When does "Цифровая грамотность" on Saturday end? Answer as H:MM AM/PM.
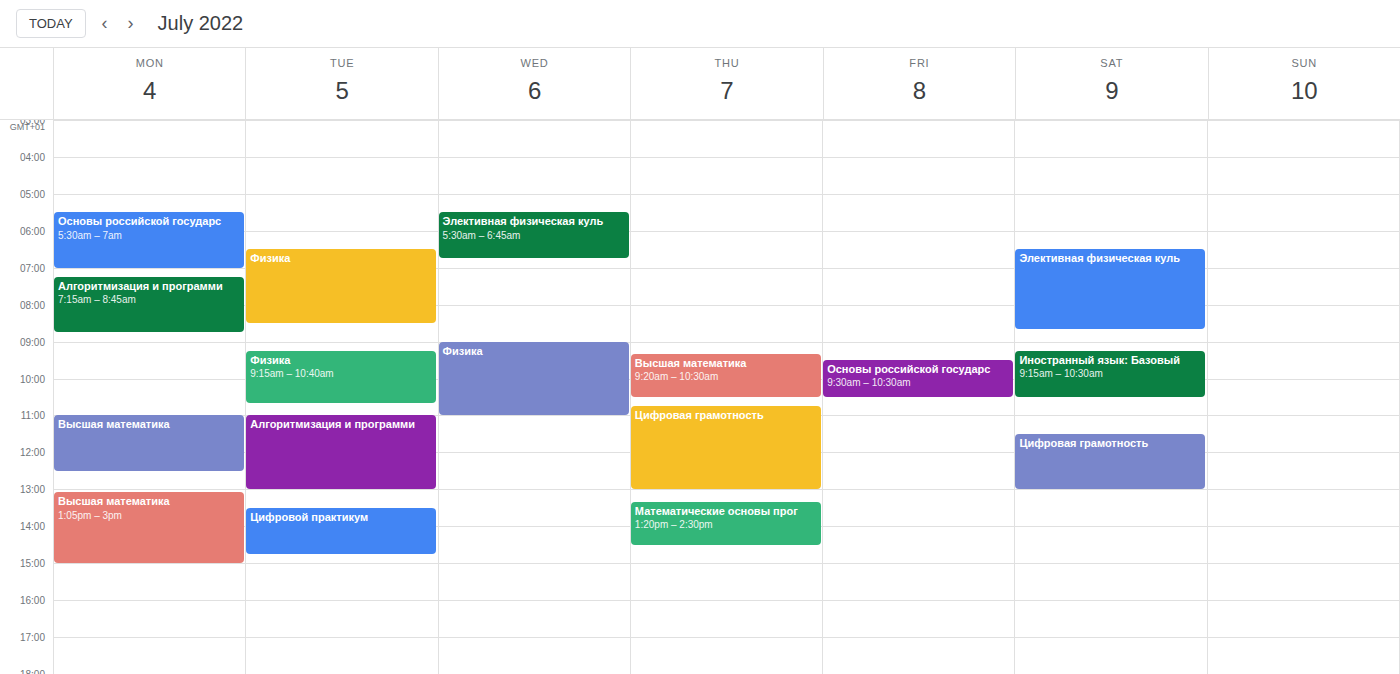
1:00 PM